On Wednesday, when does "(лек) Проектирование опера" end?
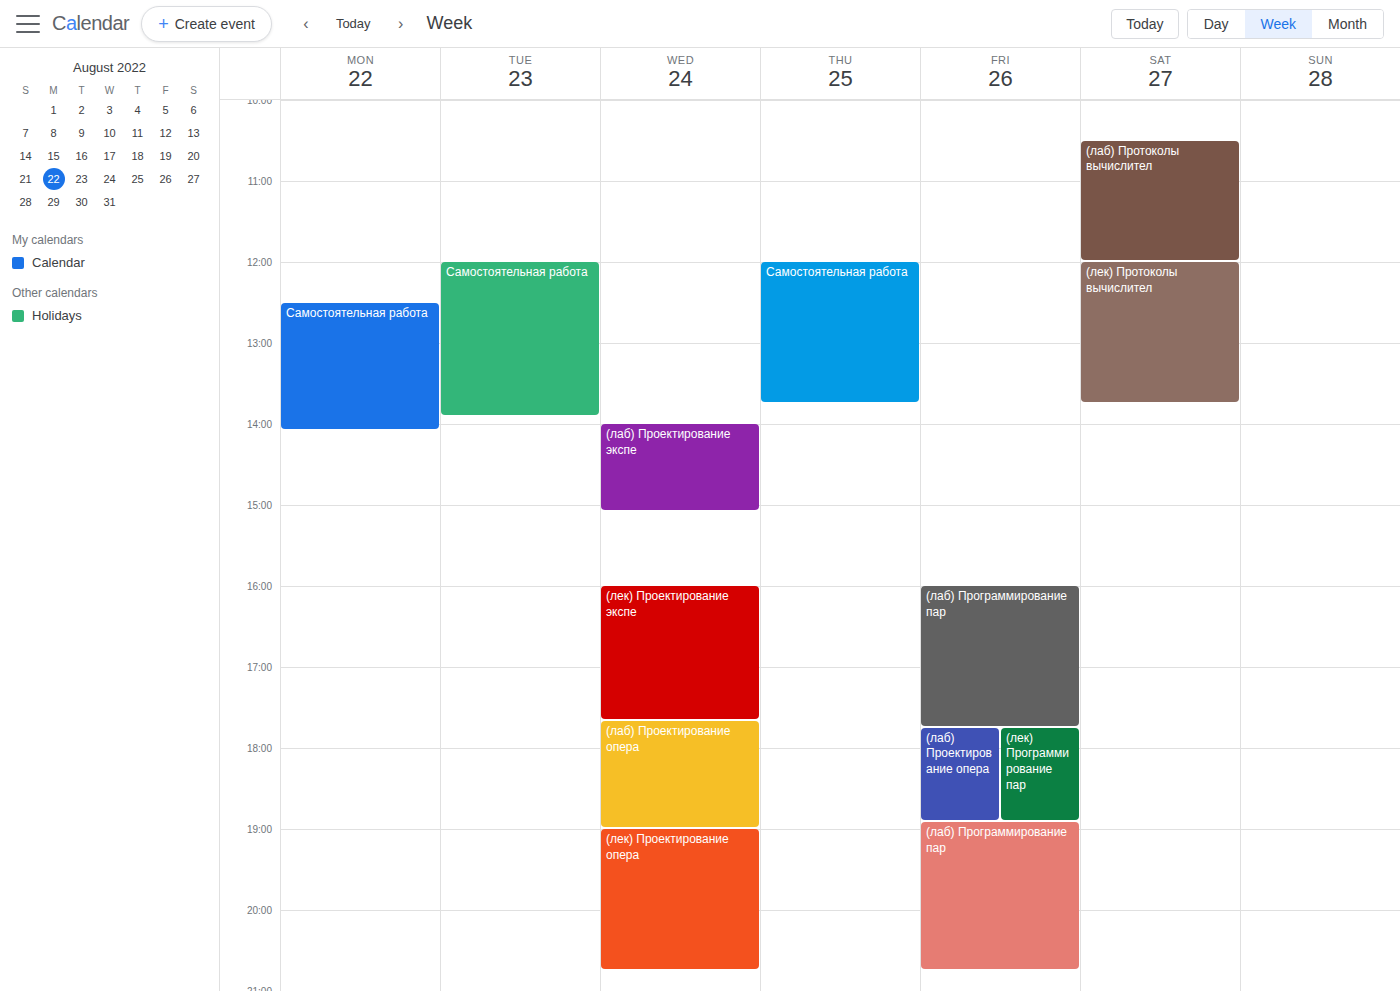
8:45 PM